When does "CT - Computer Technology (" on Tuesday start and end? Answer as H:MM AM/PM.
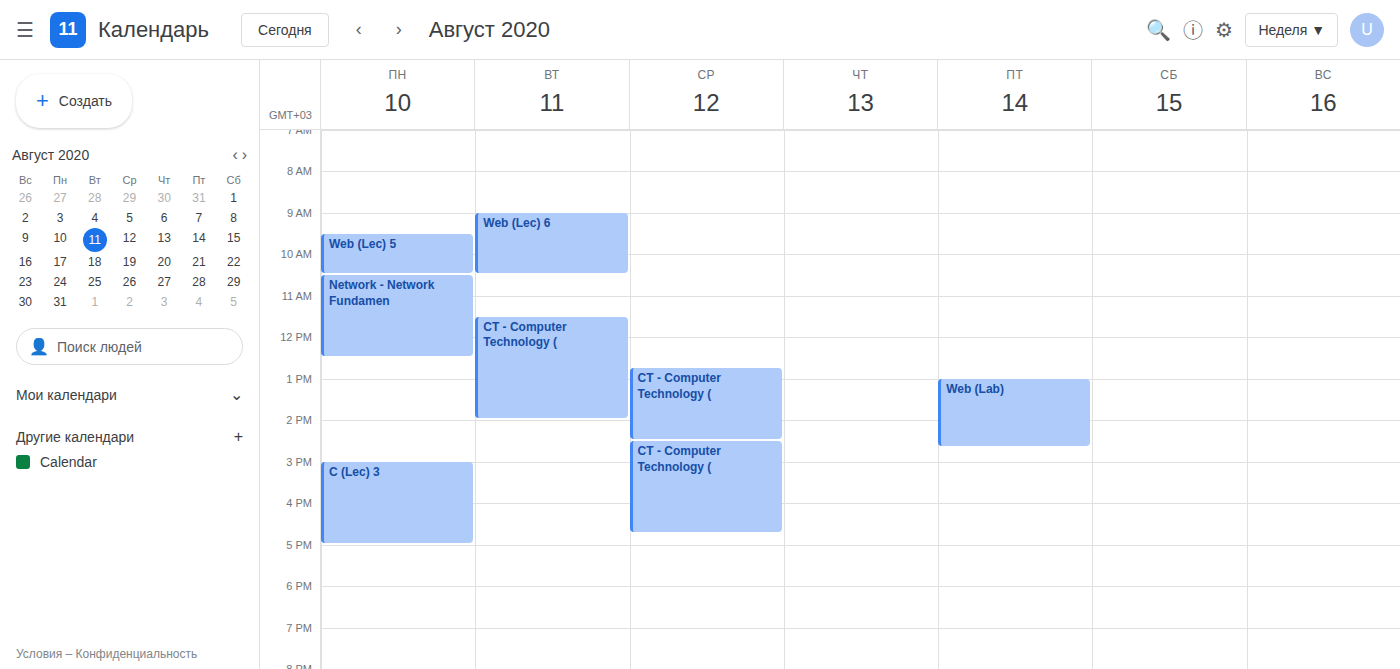
11:30 AM to 2:00 PM